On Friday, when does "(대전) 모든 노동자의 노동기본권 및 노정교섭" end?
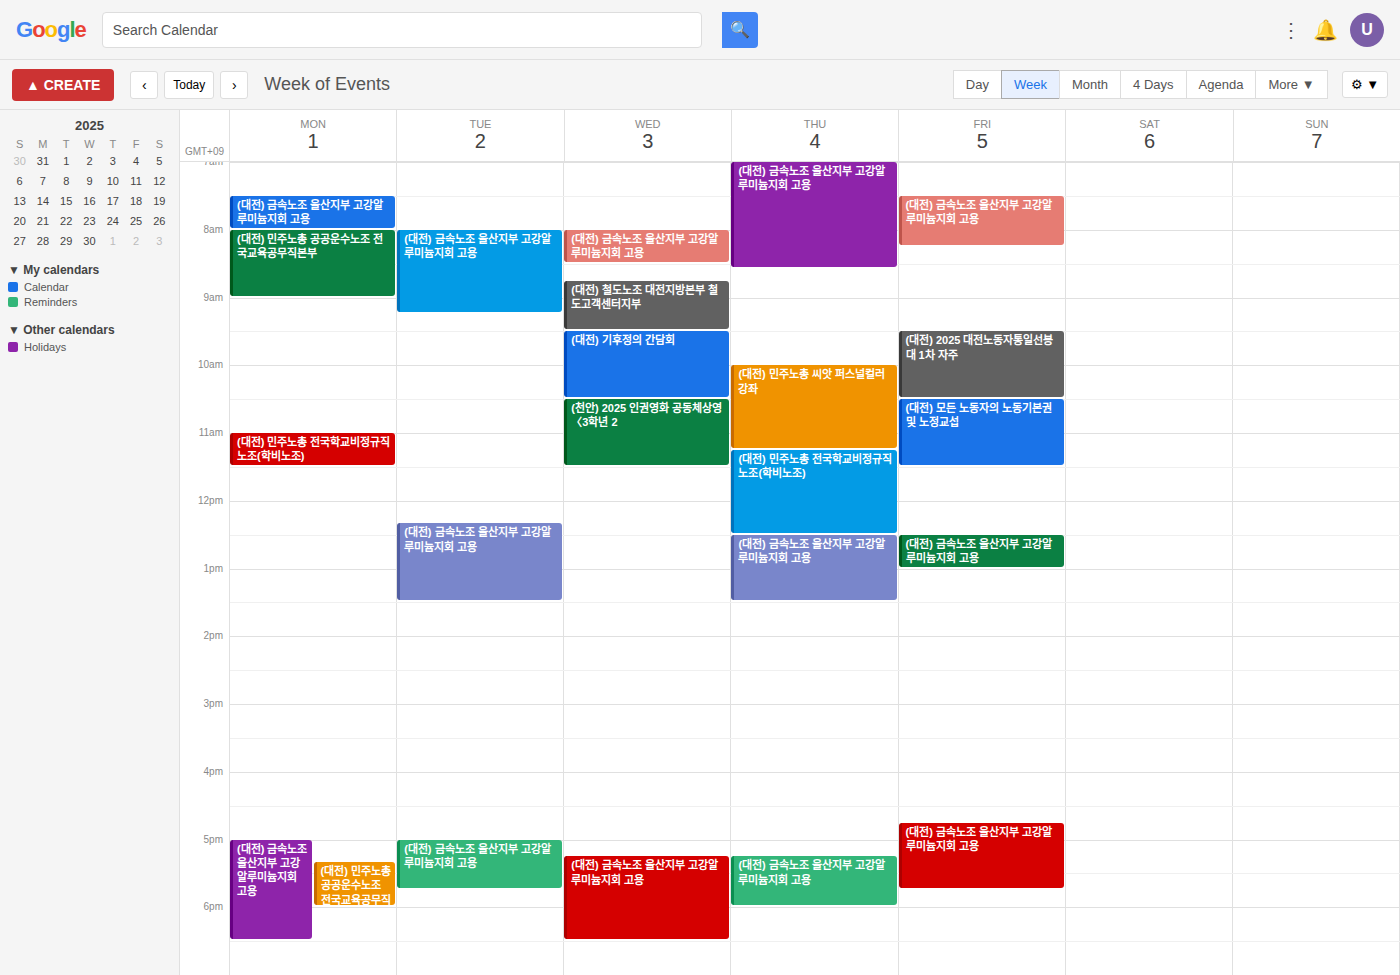
11:30 AM